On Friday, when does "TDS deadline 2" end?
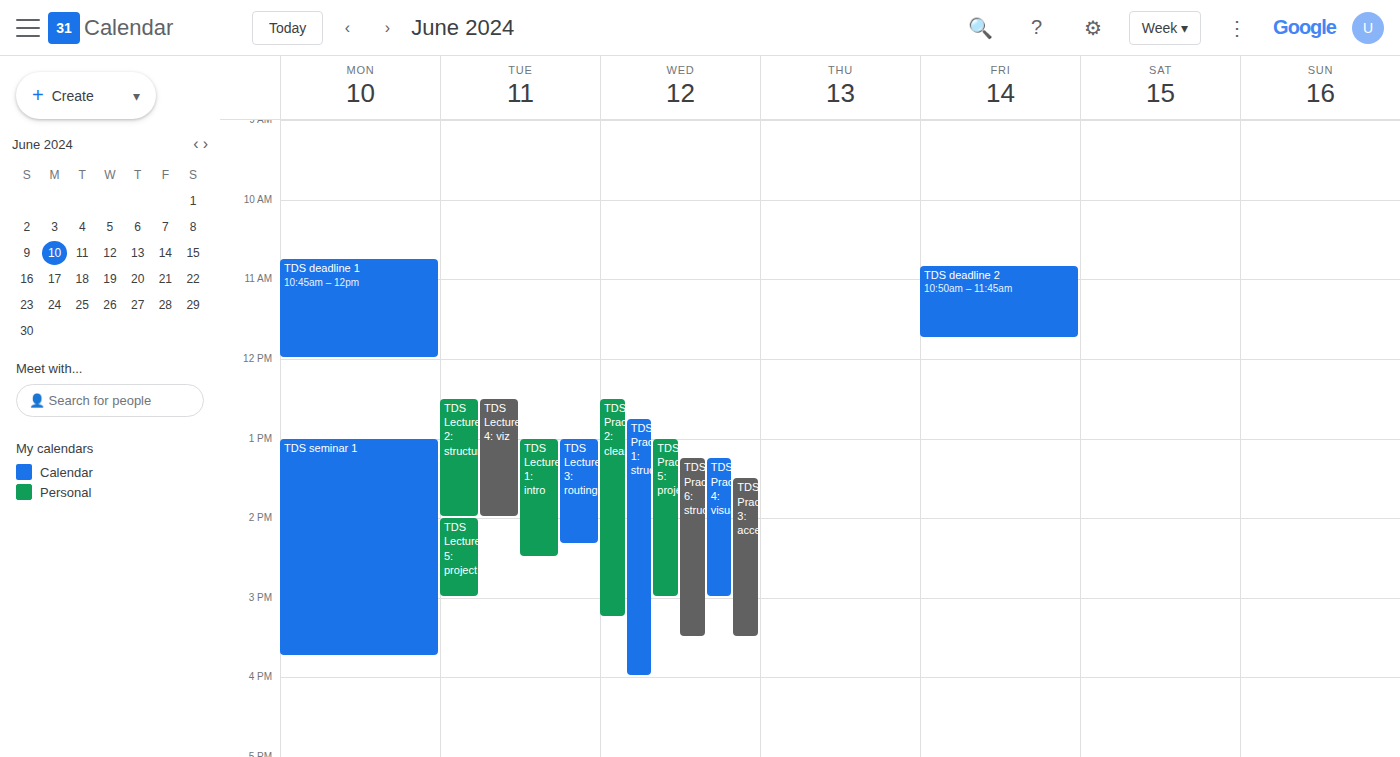
11:45 AM